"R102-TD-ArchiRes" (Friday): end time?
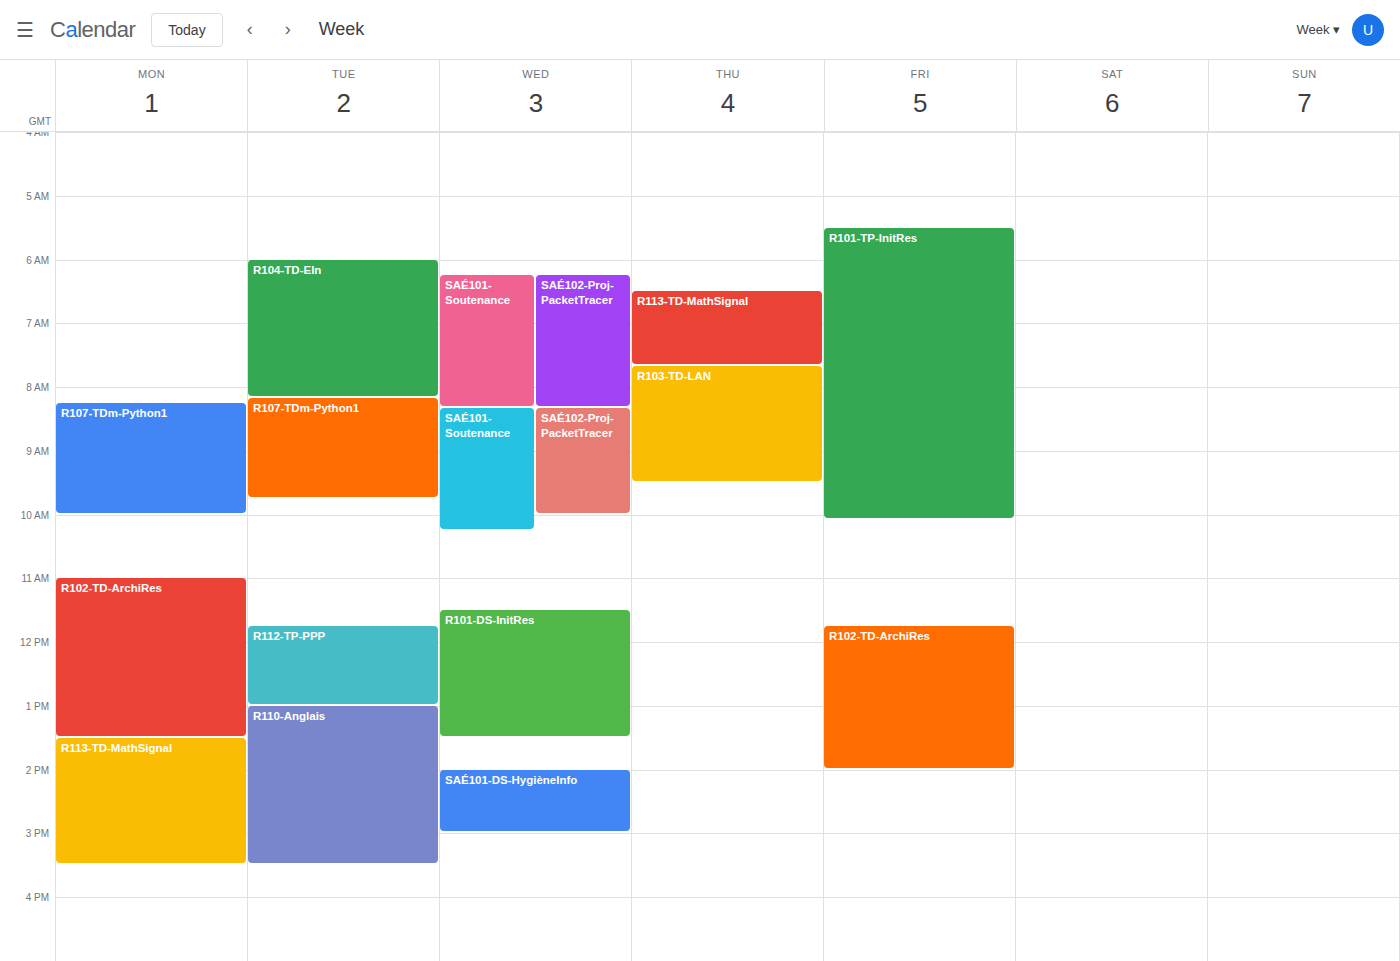
2:00 PM